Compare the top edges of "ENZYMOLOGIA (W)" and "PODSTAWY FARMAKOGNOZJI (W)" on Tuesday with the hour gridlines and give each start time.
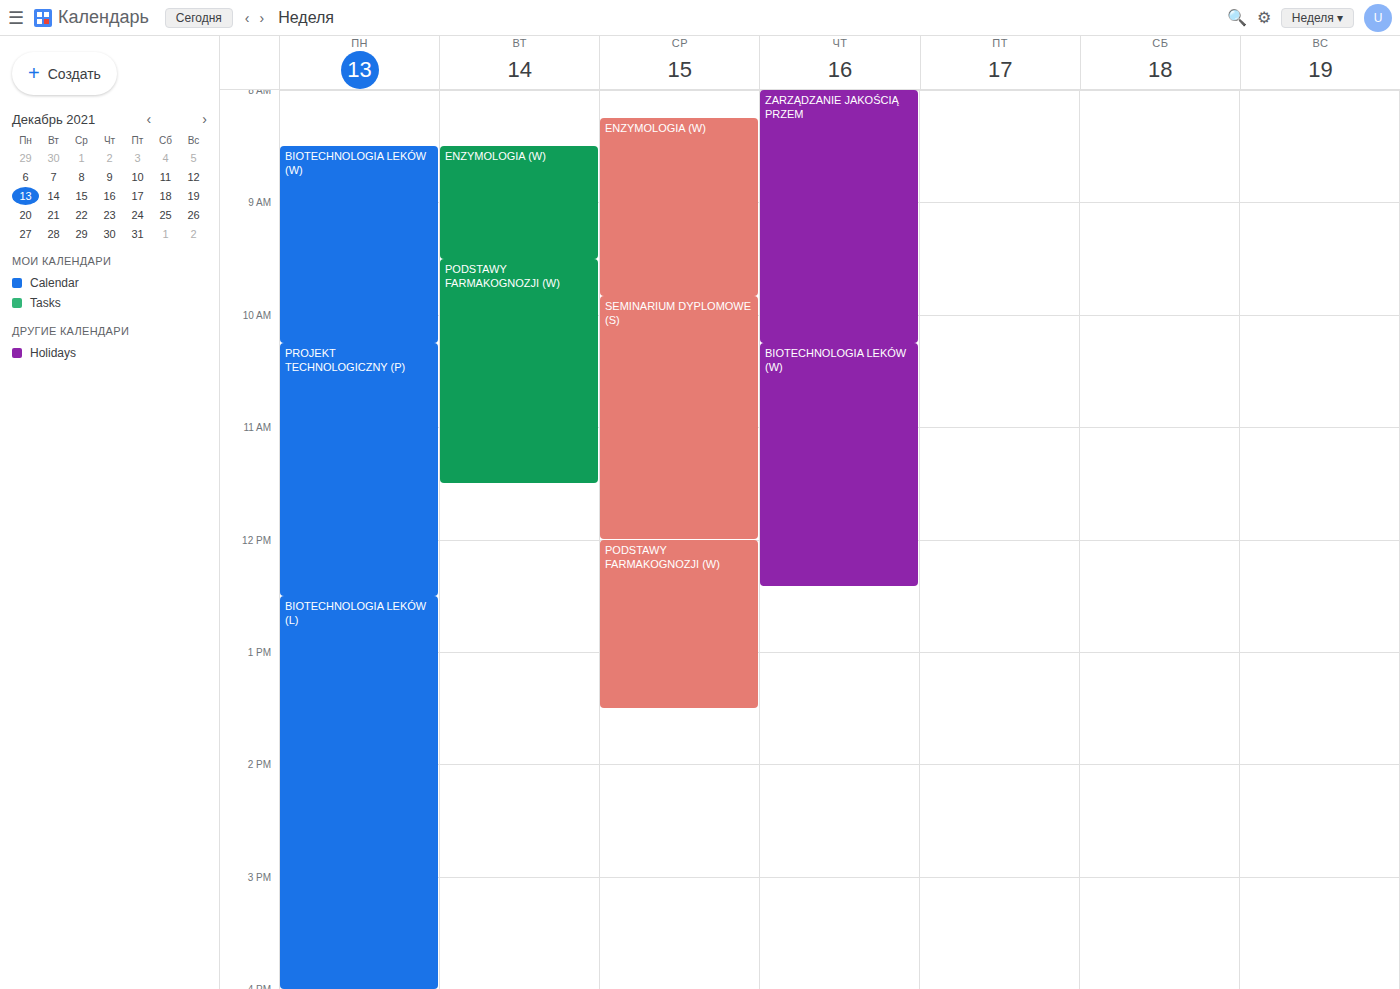
"ENZYMOLOGIA (W)": 8:30 AM, halfway between the 8 AM and 9 AM lines. "PODSTAWY FARMAKOGNOZJI (W)": 9:30 AM, halfway between the 9 AM and 10 AM lines.